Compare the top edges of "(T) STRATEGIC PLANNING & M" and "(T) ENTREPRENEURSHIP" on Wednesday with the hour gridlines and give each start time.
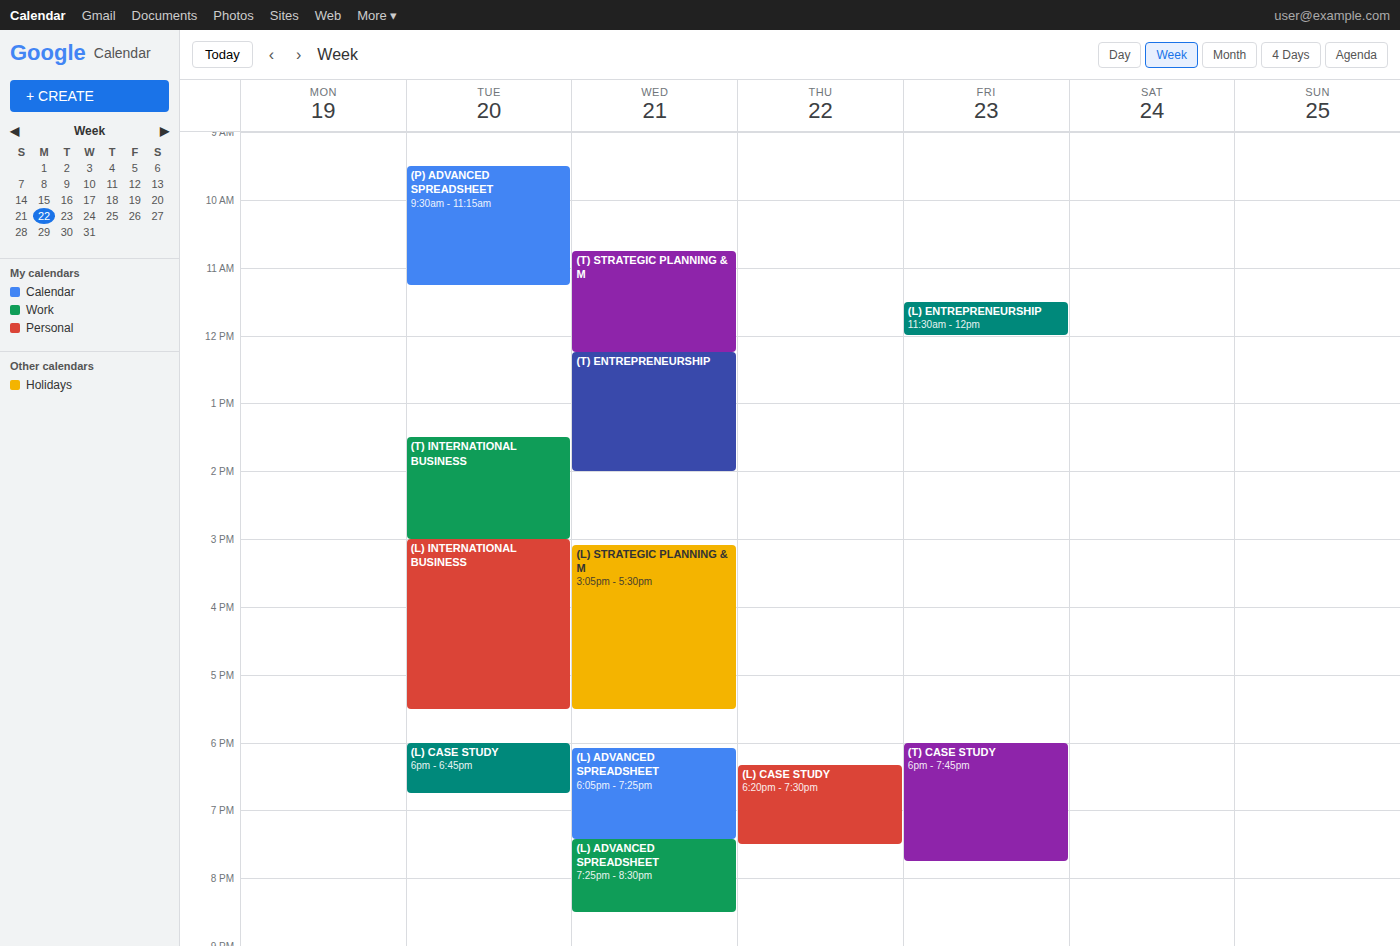
"(T) STRATEGIC PLANNING & M": 10:45 AM, neither: three quarters of the way from the 10 AM line to the 11 AM line. "(T) ENTREPRENEURSHIP": 12:15 PM, neither: a quarter of the way from the 12 PM line to the 1 PM line.